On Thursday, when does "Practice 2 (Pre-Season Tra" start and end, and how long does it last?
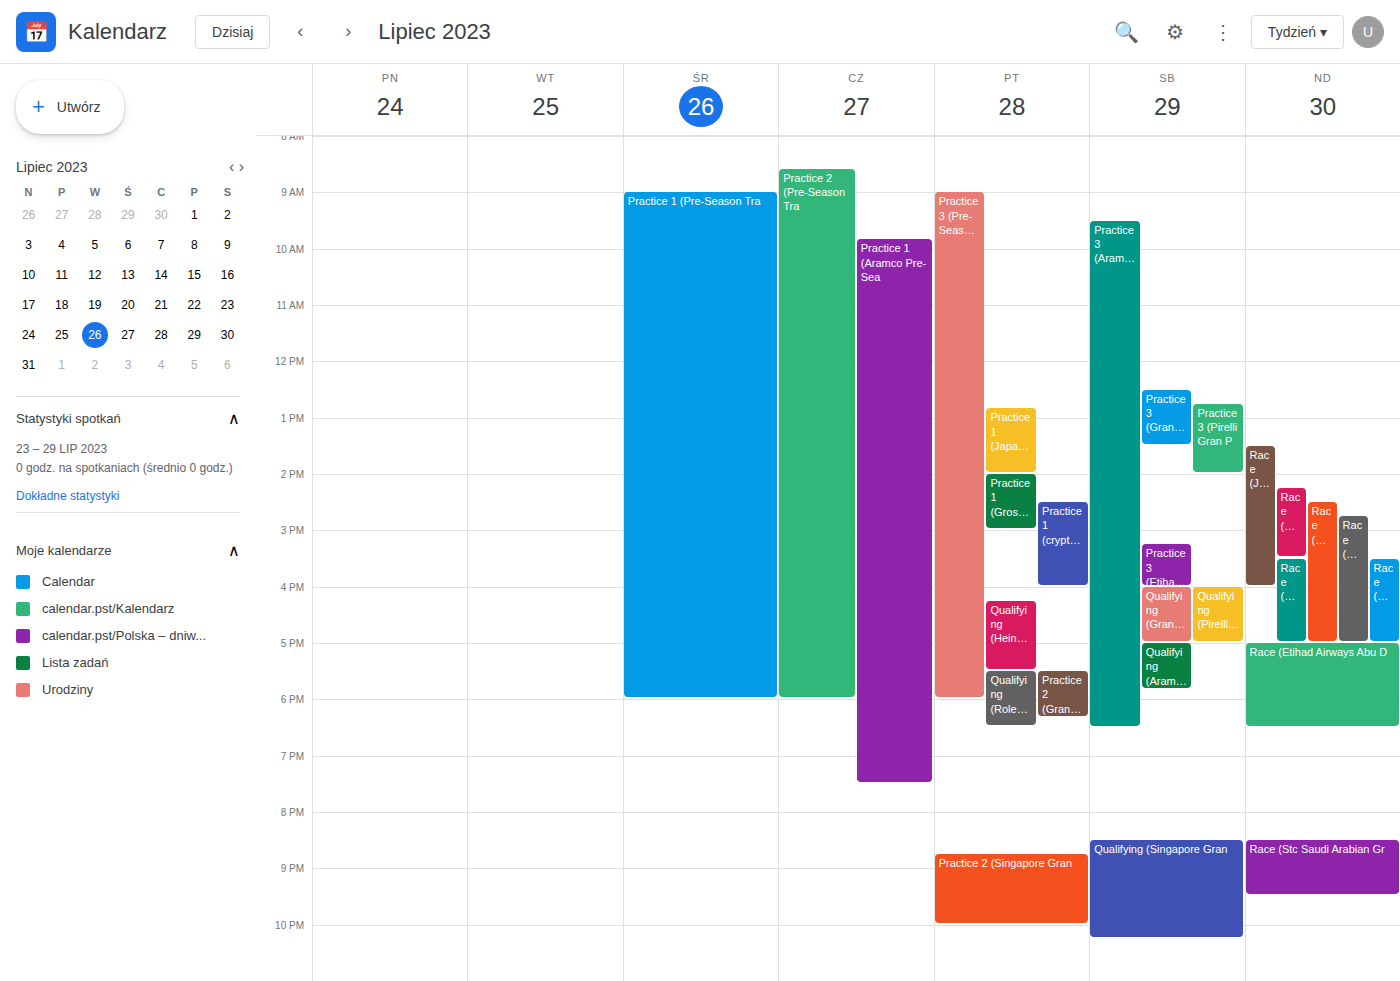
8:35 AM to 6:00 PM, 9 hours 25 minutes